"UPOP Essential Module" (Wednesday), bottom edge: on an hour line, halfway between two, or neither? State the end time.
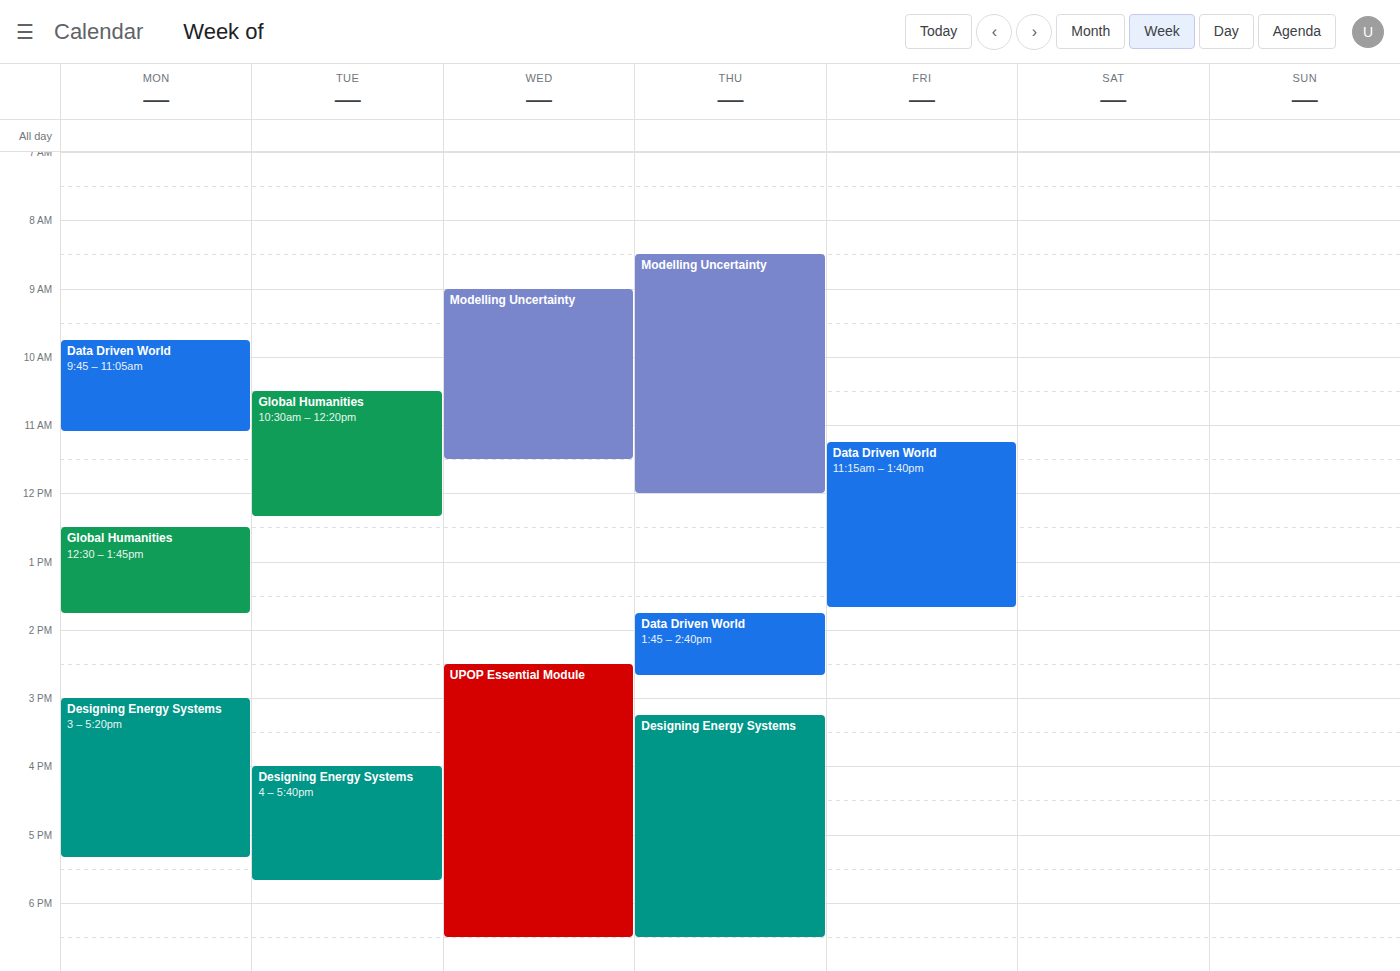
6:30 PM -- halfway between the 6 PM and 7 PM lines.